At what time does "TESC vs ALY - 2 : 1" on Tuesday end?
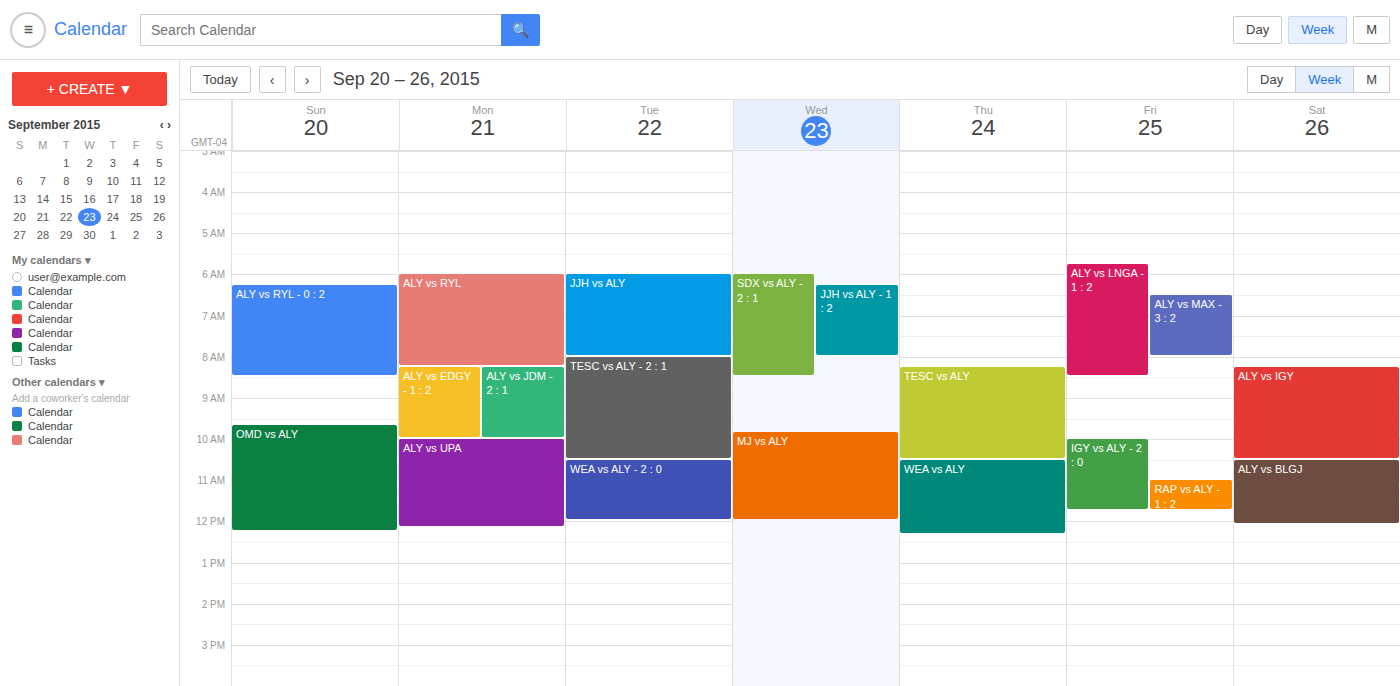
10:30 AM